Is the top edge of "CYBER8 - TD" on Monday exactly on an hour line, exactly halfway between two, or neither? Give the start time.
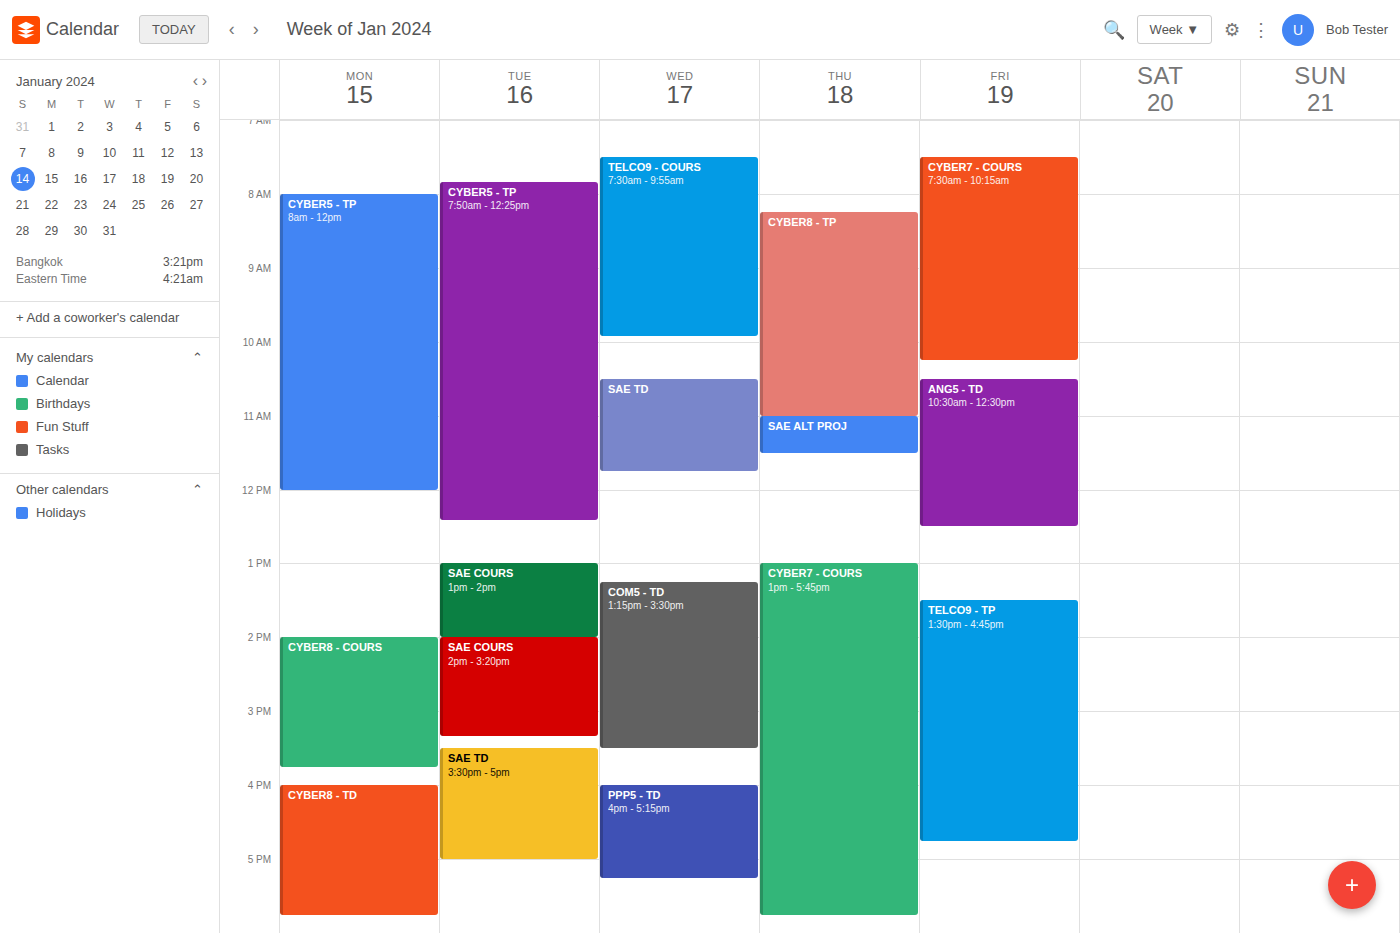
4:00 PM -- exactly on the 4 PM line.